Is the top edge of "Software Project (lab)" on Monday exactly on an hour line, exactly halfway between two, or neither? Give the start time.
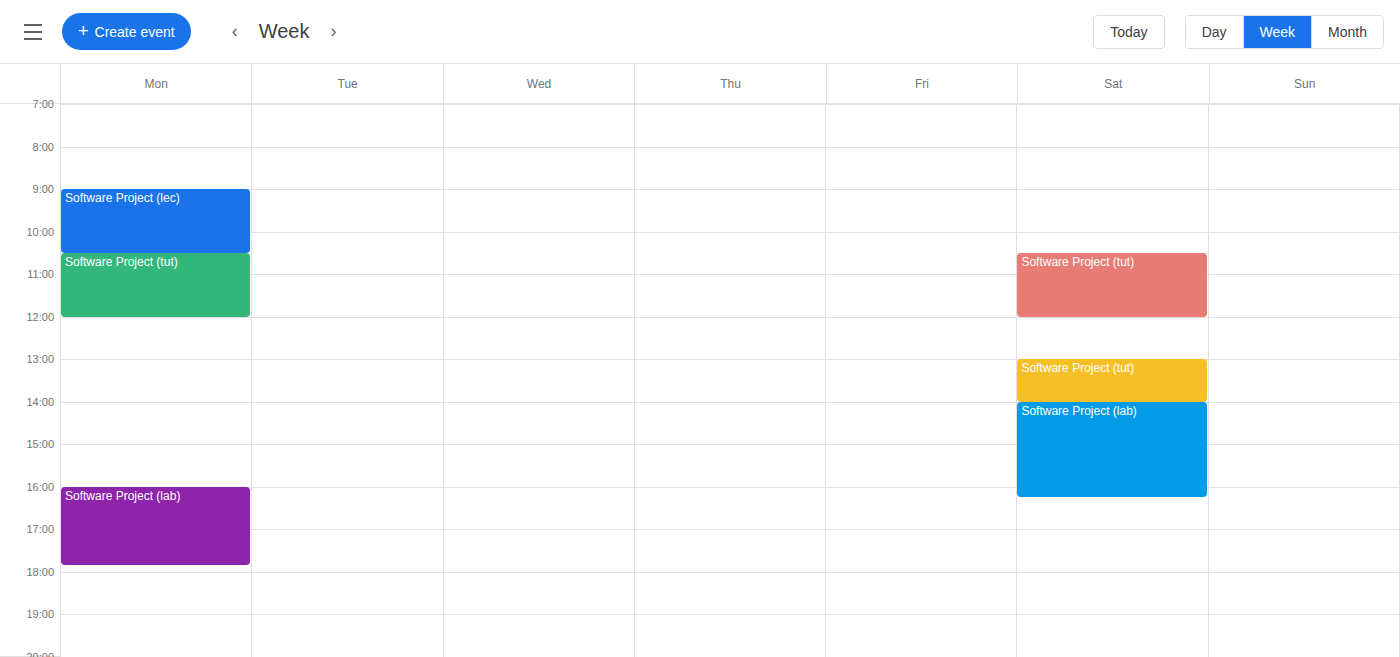
4:00 PM -- exactly on the 4 PM line.